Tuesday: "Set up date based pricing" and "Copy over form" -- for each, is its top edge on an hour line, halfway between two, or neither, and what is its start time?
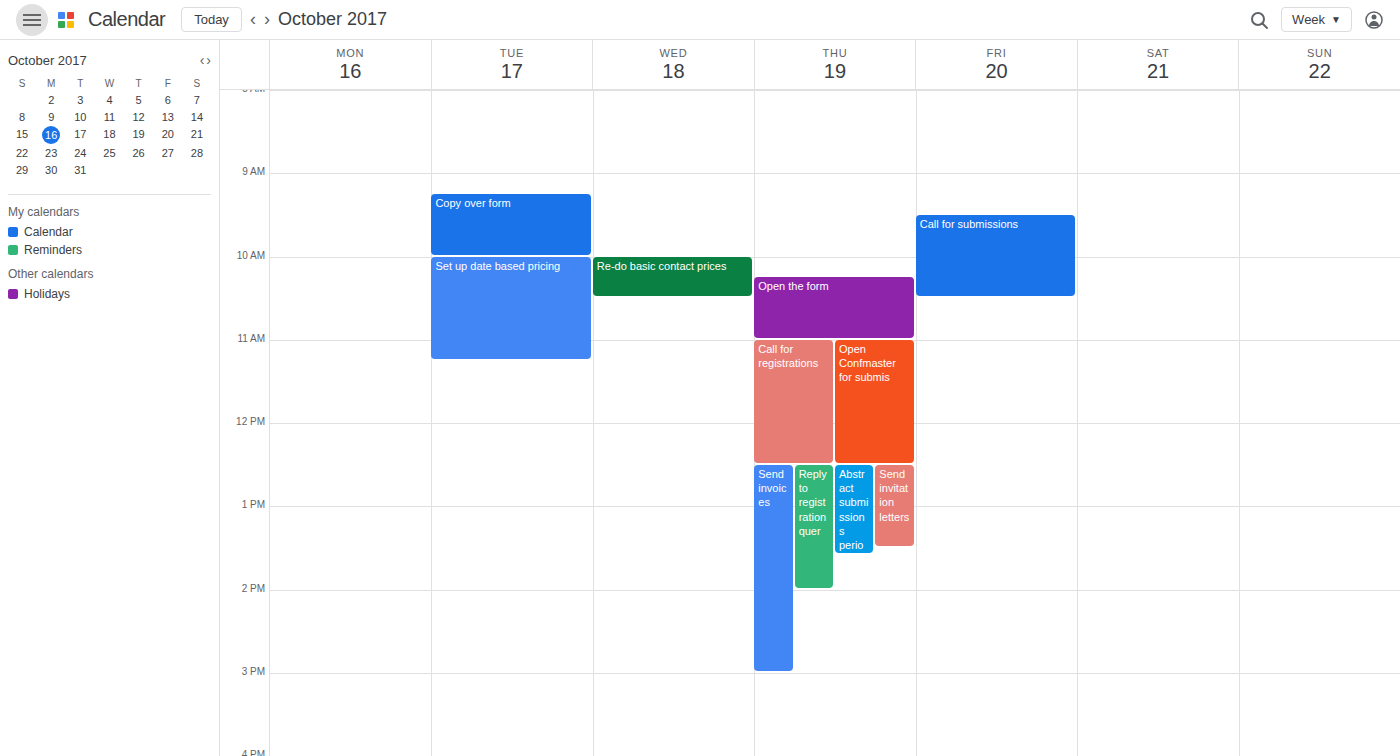
"Set up date based pricing": 10:00 AM, exactly on the 10 AM line. "Copy over form": 9:15 AM, neither: a quarter of the way from the 9 AM line to the 10 AM line.